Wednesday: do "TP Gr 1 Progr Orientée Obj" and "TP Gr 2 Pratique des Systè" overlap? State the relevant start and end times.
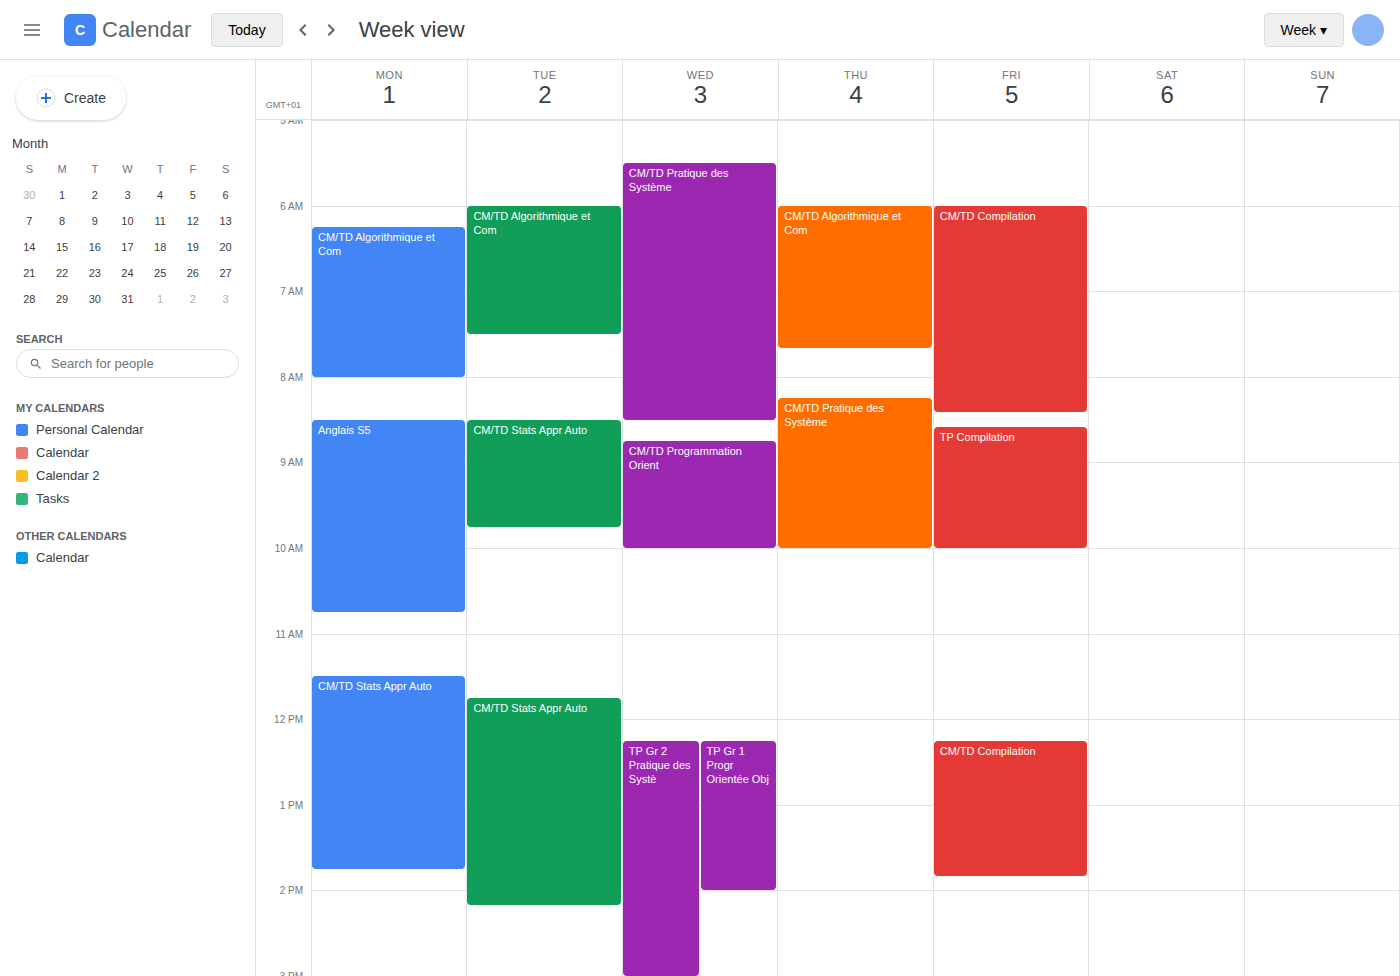
"TP Gr 1 Progr Orientée Obj" runs 12:15 PM to 2:00 PM, inside "TP Gr 2 Pratique des Systè" -- they overlap.